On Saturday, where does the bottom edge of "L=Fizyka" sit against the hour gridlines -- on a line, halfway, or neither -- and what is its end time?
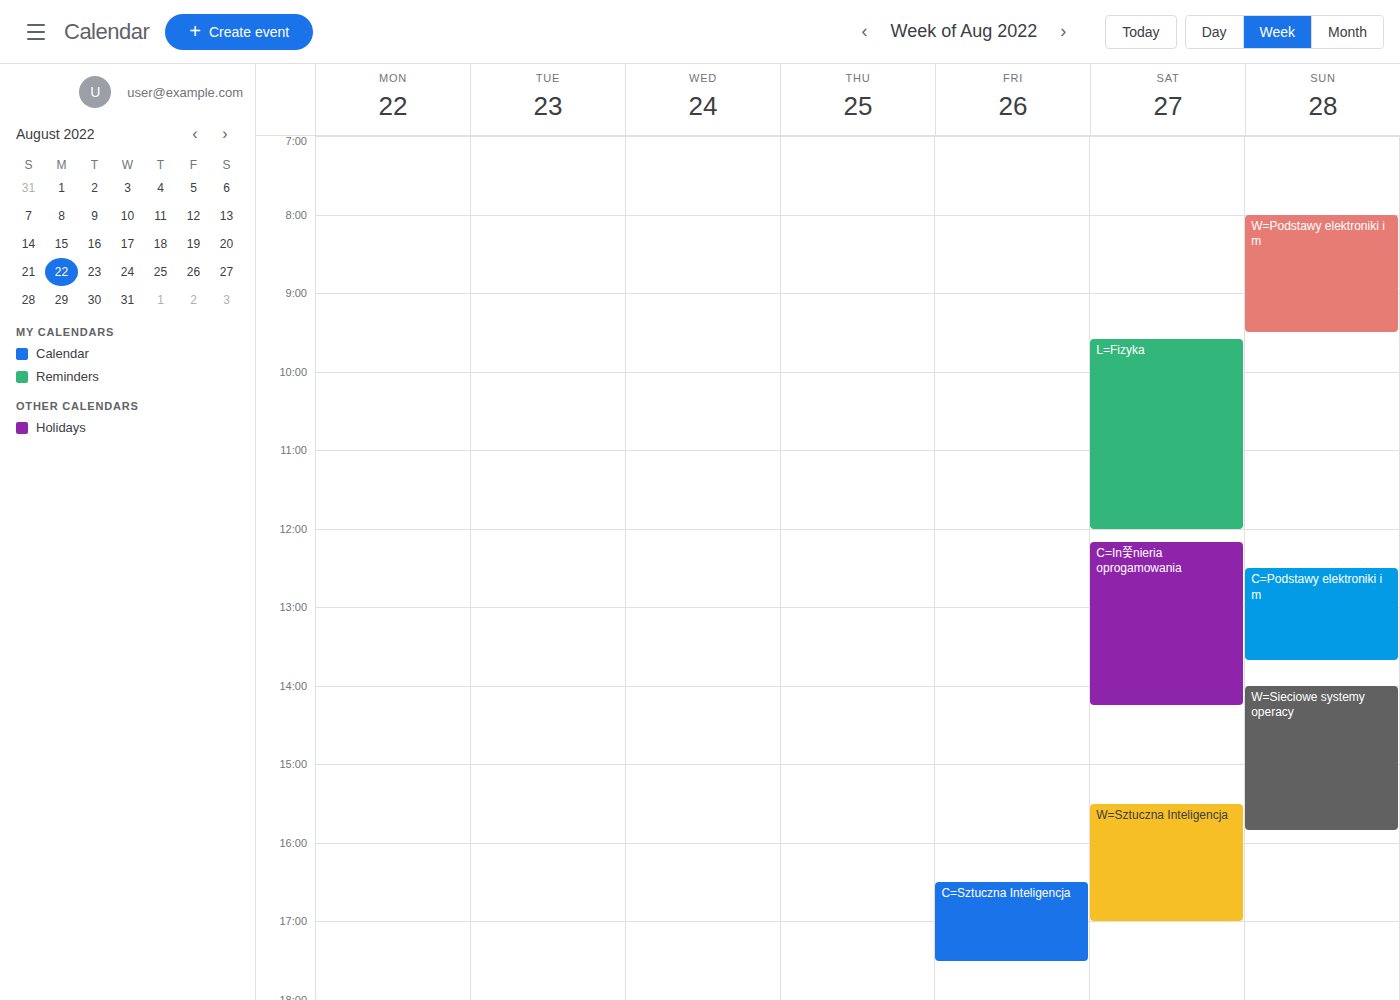
12:00 PM -- exactly on the 12 PM line.